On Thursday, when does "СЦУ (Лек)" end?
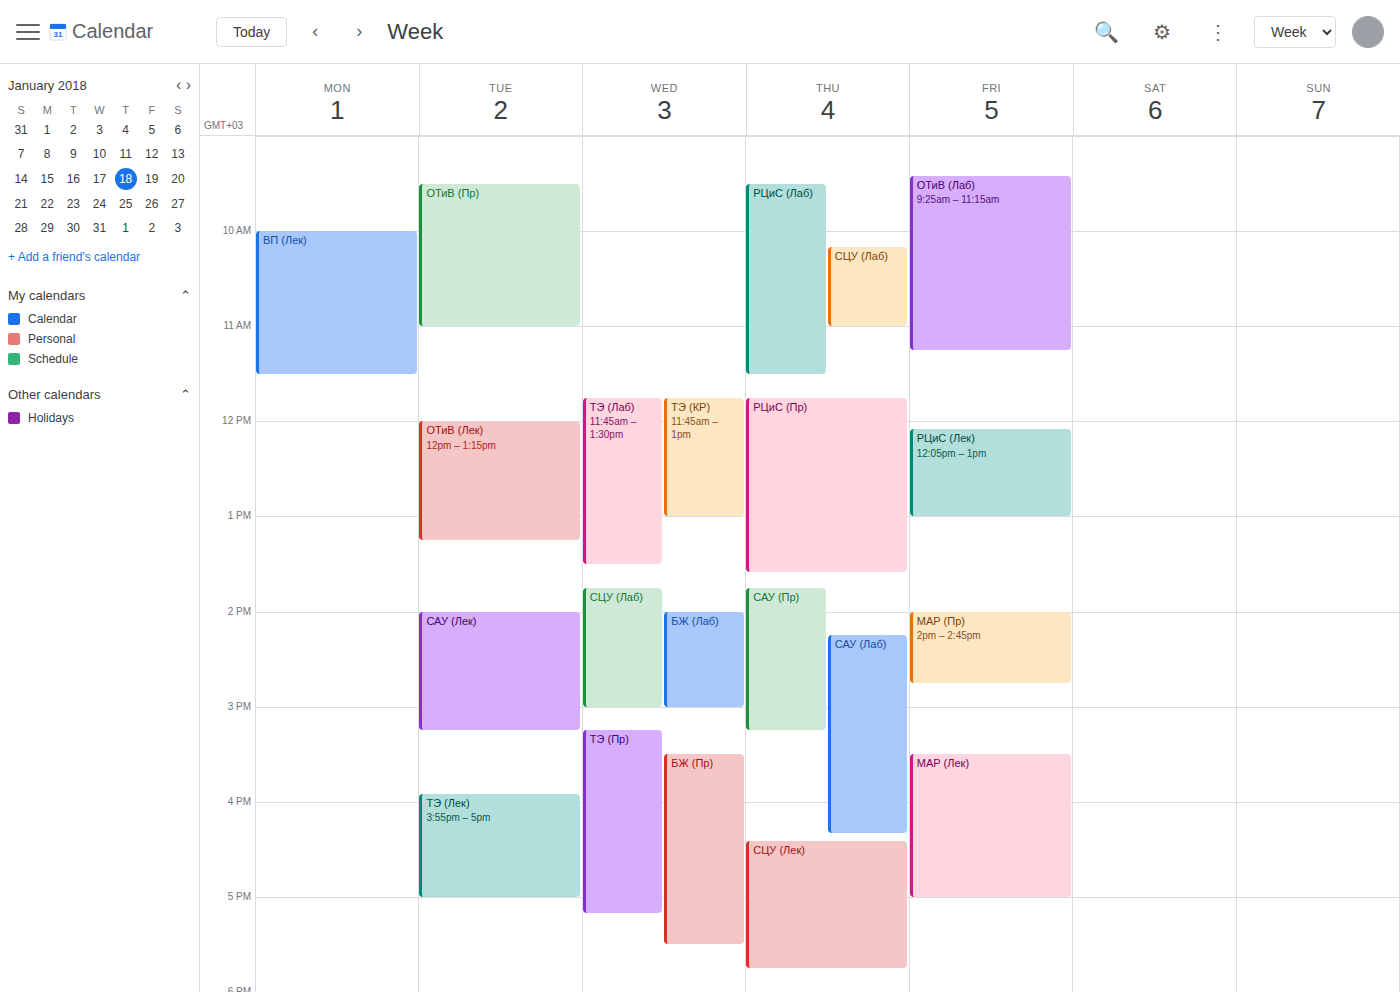
5:45 PM